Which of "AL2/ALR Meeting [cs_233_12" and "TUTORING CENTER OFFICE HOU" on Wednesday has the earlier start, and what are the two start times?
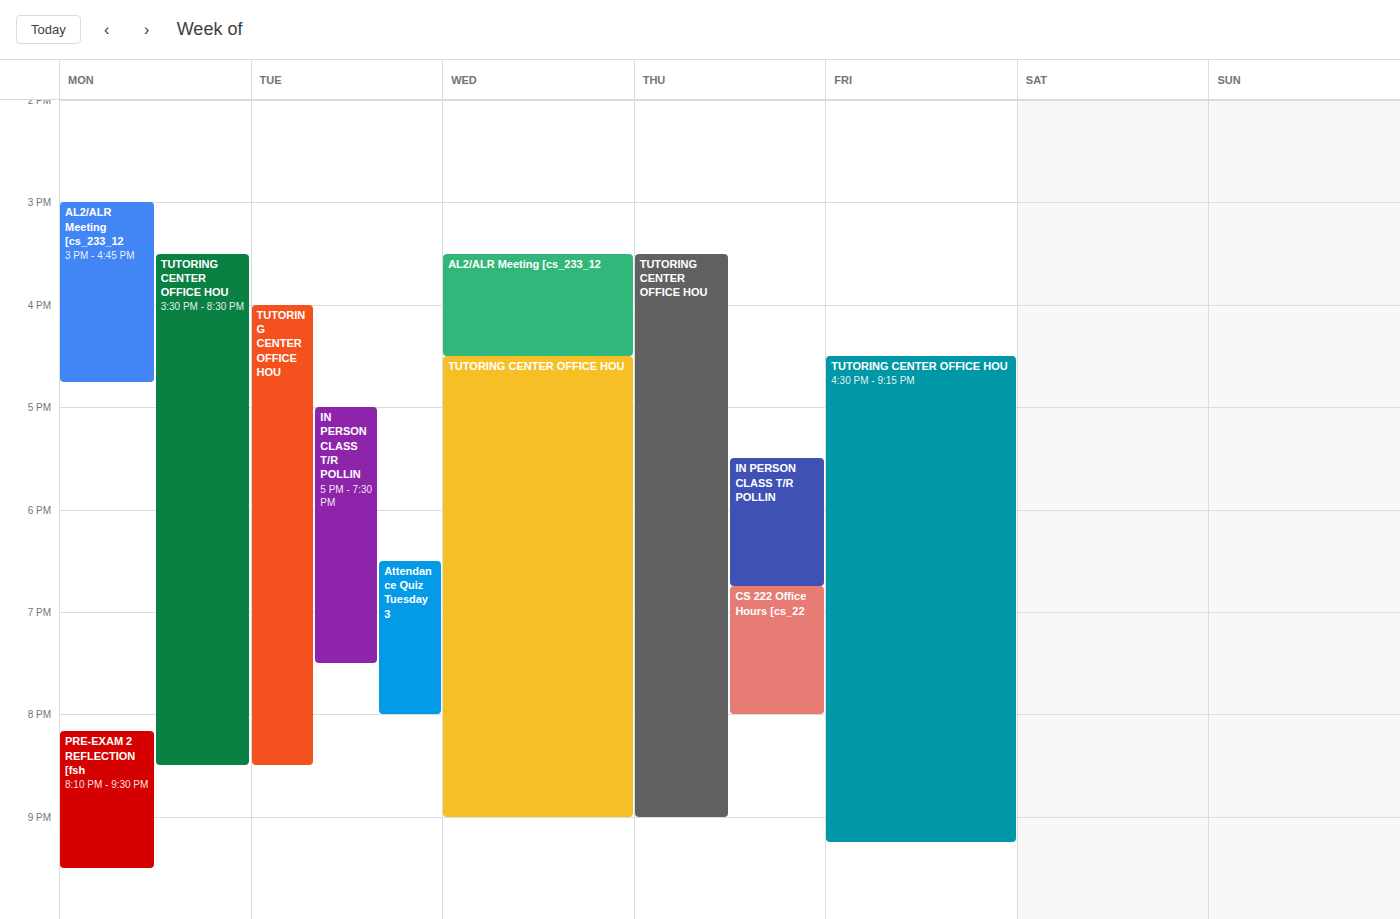
"AL2/ALR Meeting [cs_233_12" 3:30 PM; "TUTORING CENTER OFFICE HOU" 4:30 PM.